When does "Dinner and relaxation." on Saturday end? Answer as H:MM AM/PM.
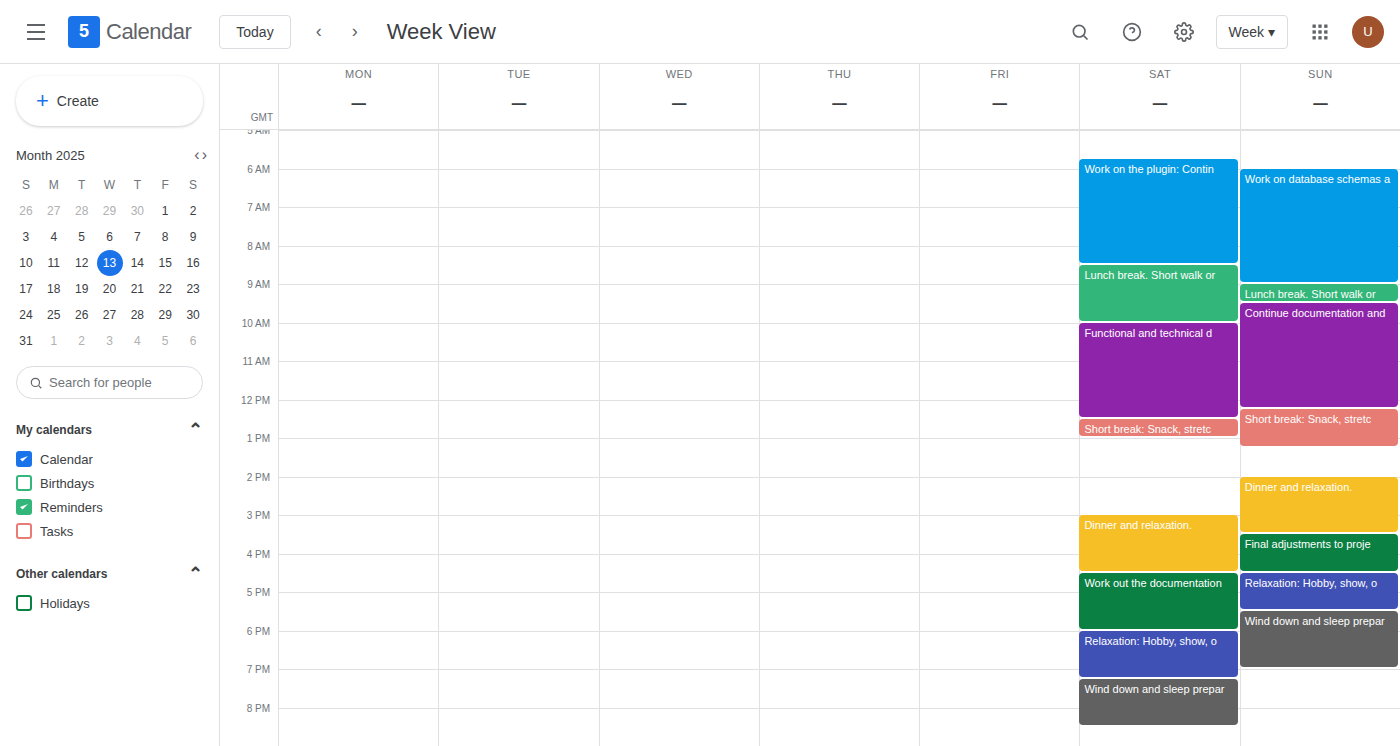
4:30 PM